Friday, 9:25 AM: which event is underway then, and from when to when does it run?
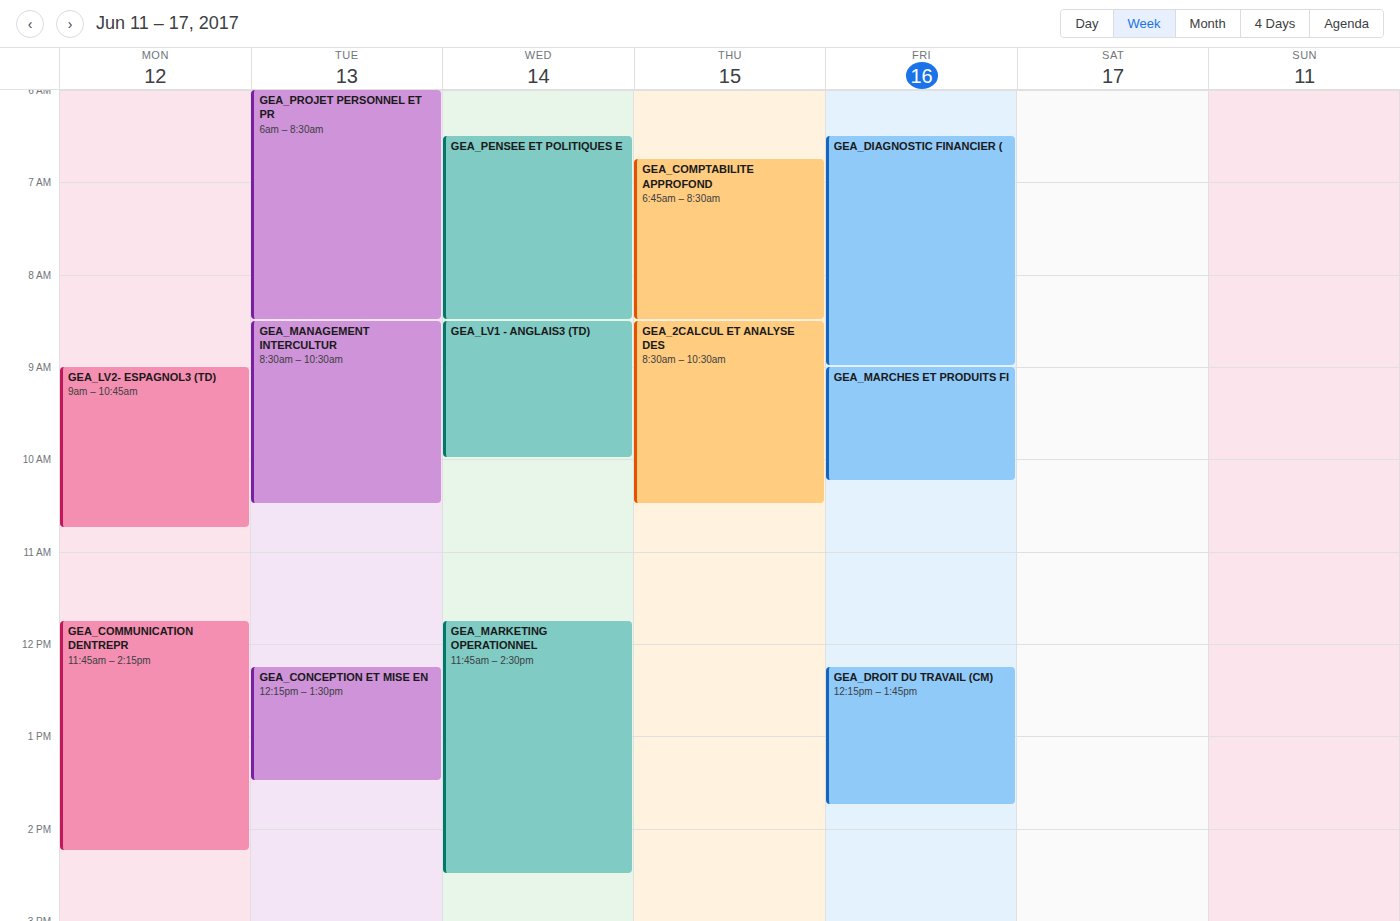
"GEA_MARCHES ET PRODUITS FI", 9:00 AM to 10:15 AM